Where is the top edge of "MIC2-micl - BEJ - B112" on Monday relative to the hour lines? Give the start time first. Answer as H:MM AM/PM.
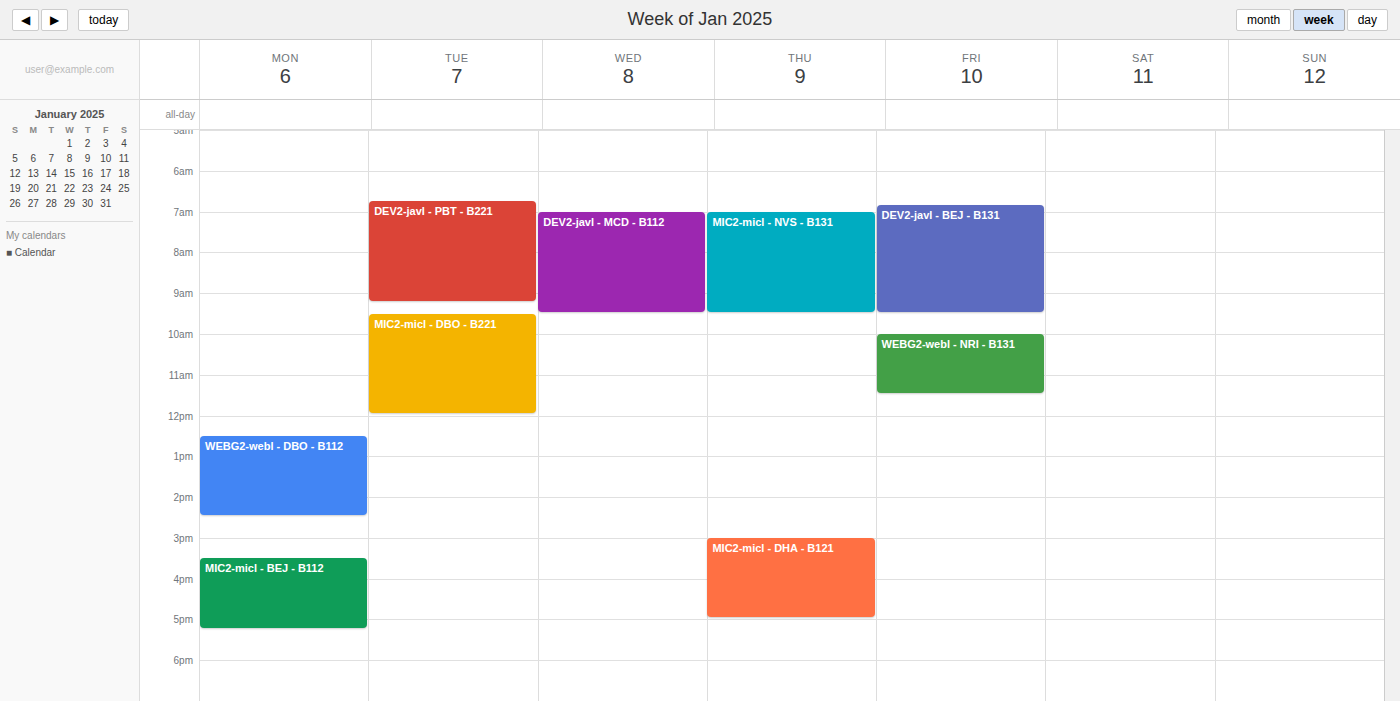
3:30 PM -- halfway between the 3 PM and 4 PM lines.